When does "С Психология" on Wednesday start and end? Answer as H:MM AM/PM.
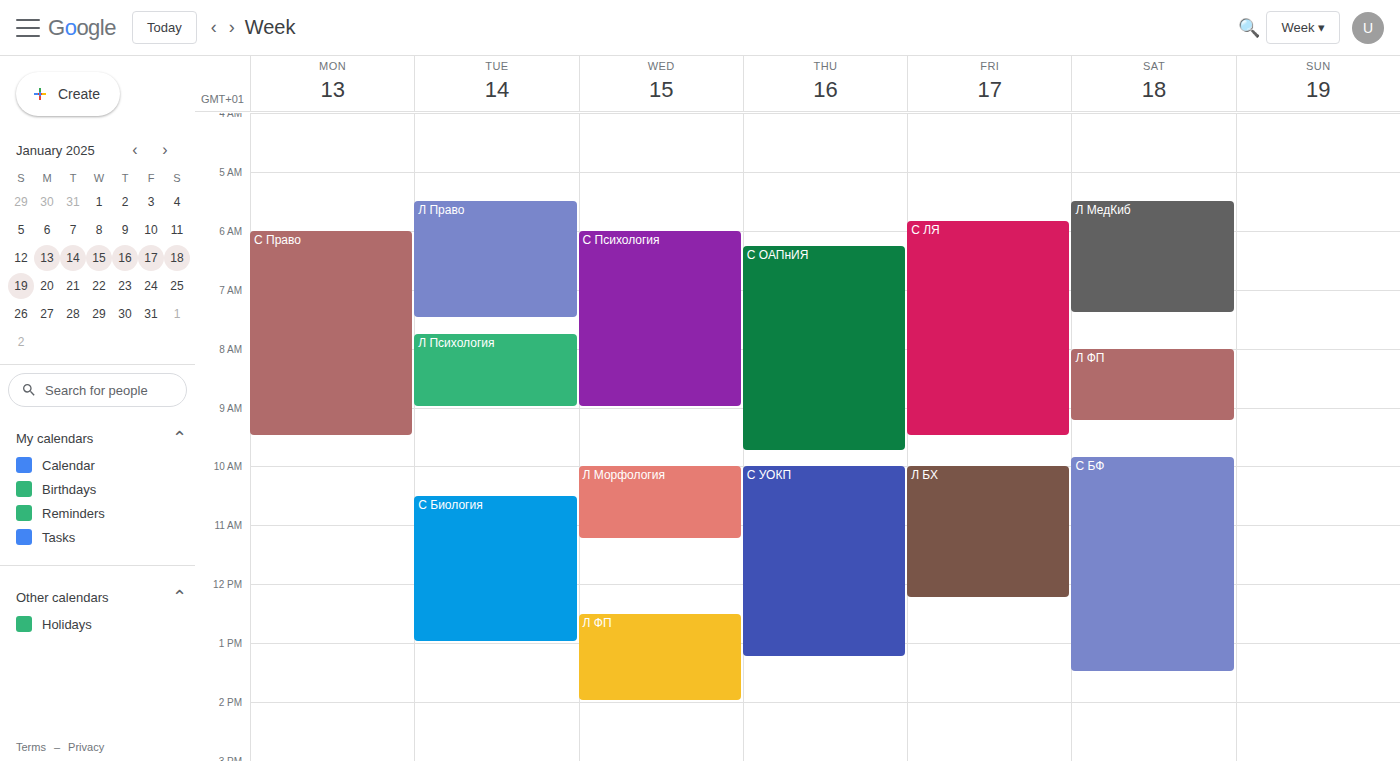
6:00 AM to 9:00 AM